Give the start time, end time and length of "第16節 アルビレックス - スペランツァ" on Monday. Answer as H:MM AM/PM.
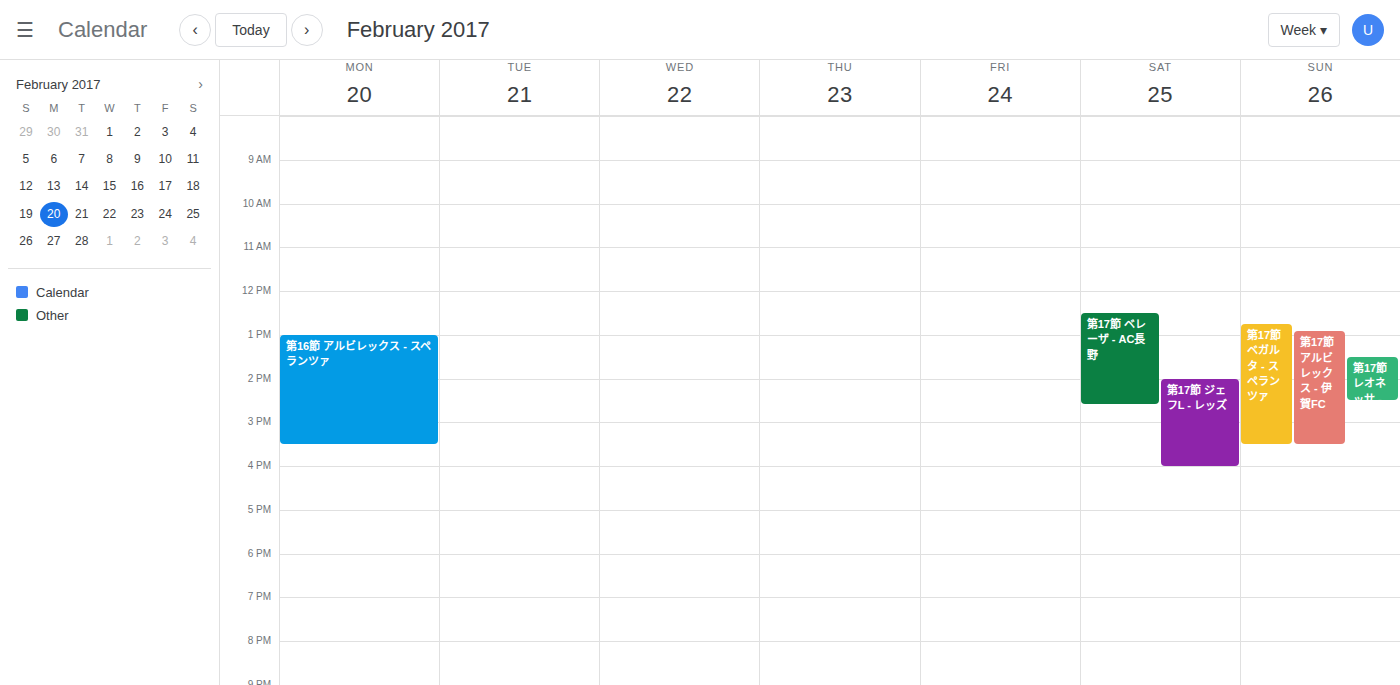
1:00 PM to 3:30 PM, 2 hours 30 minutes